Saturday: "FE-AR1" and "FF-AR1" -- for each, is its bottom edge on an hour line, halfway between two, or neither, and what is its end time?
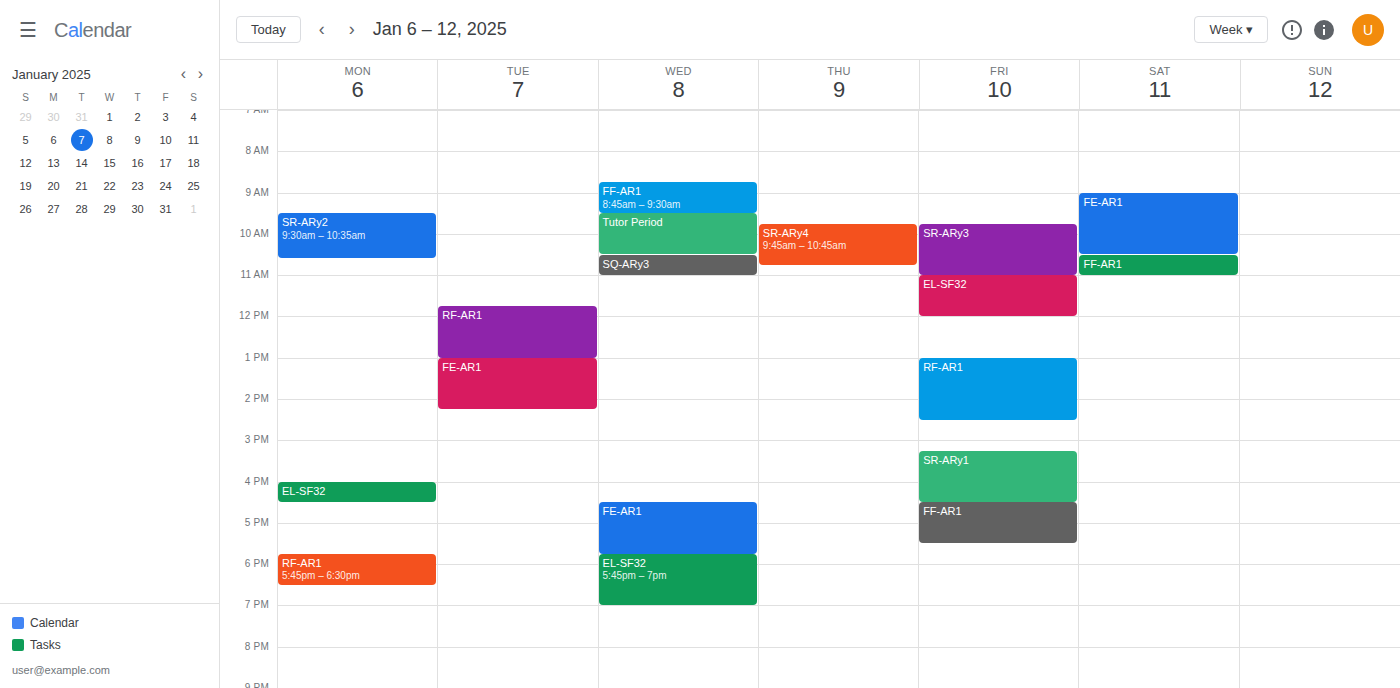
"FE-AR1": 10:30 AM, halfway between the 10 AM and 11 AM lines. "FF-AR1": 11:00 AM, exactly on the 11 AM line.